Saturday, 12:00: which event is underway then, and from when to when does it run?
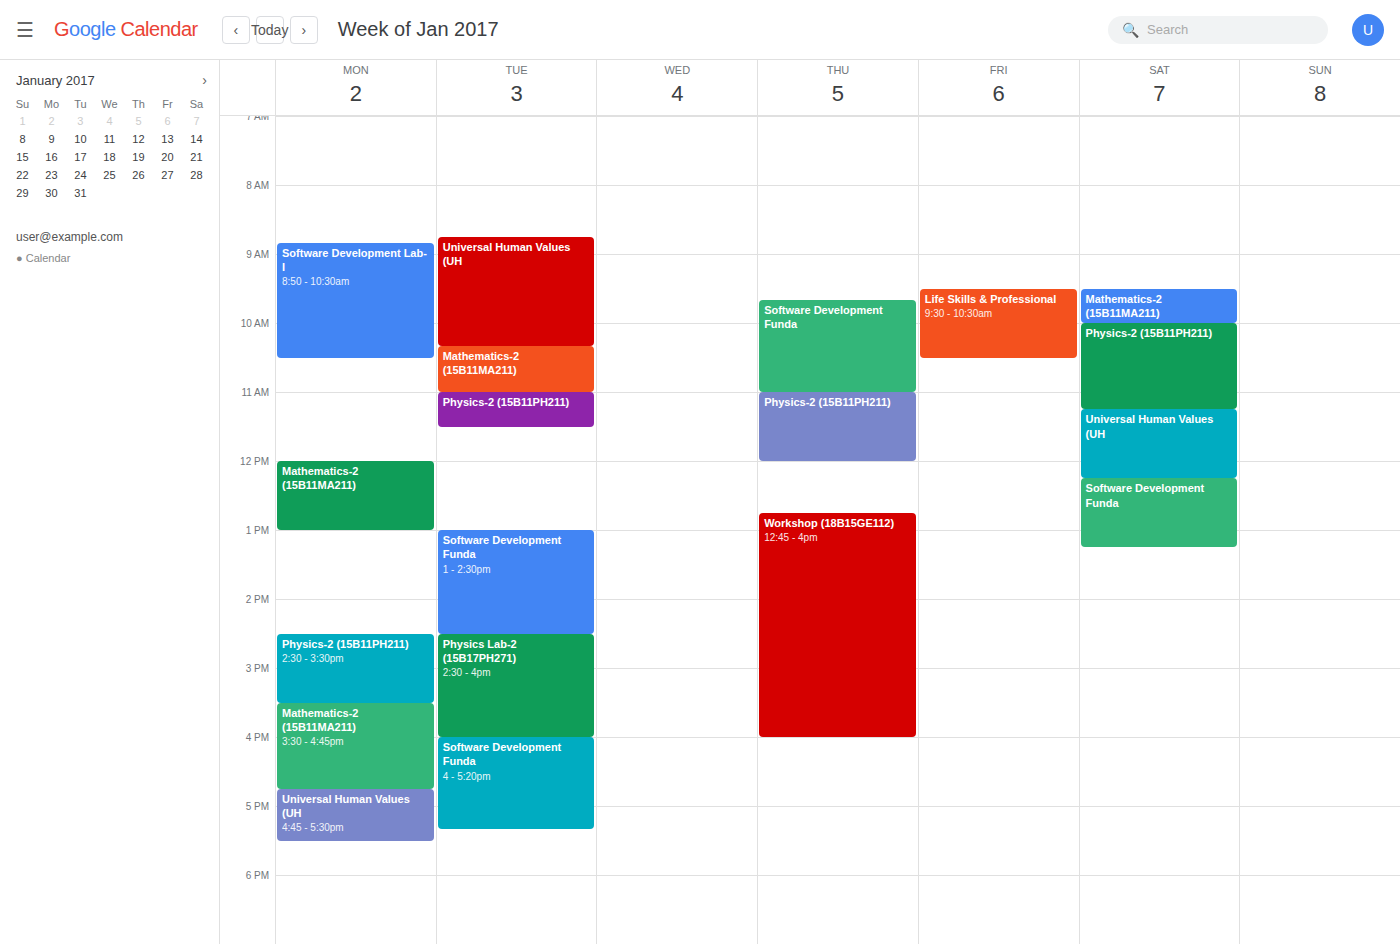
"Universal Human Values (UH", 11:15 to 12:15